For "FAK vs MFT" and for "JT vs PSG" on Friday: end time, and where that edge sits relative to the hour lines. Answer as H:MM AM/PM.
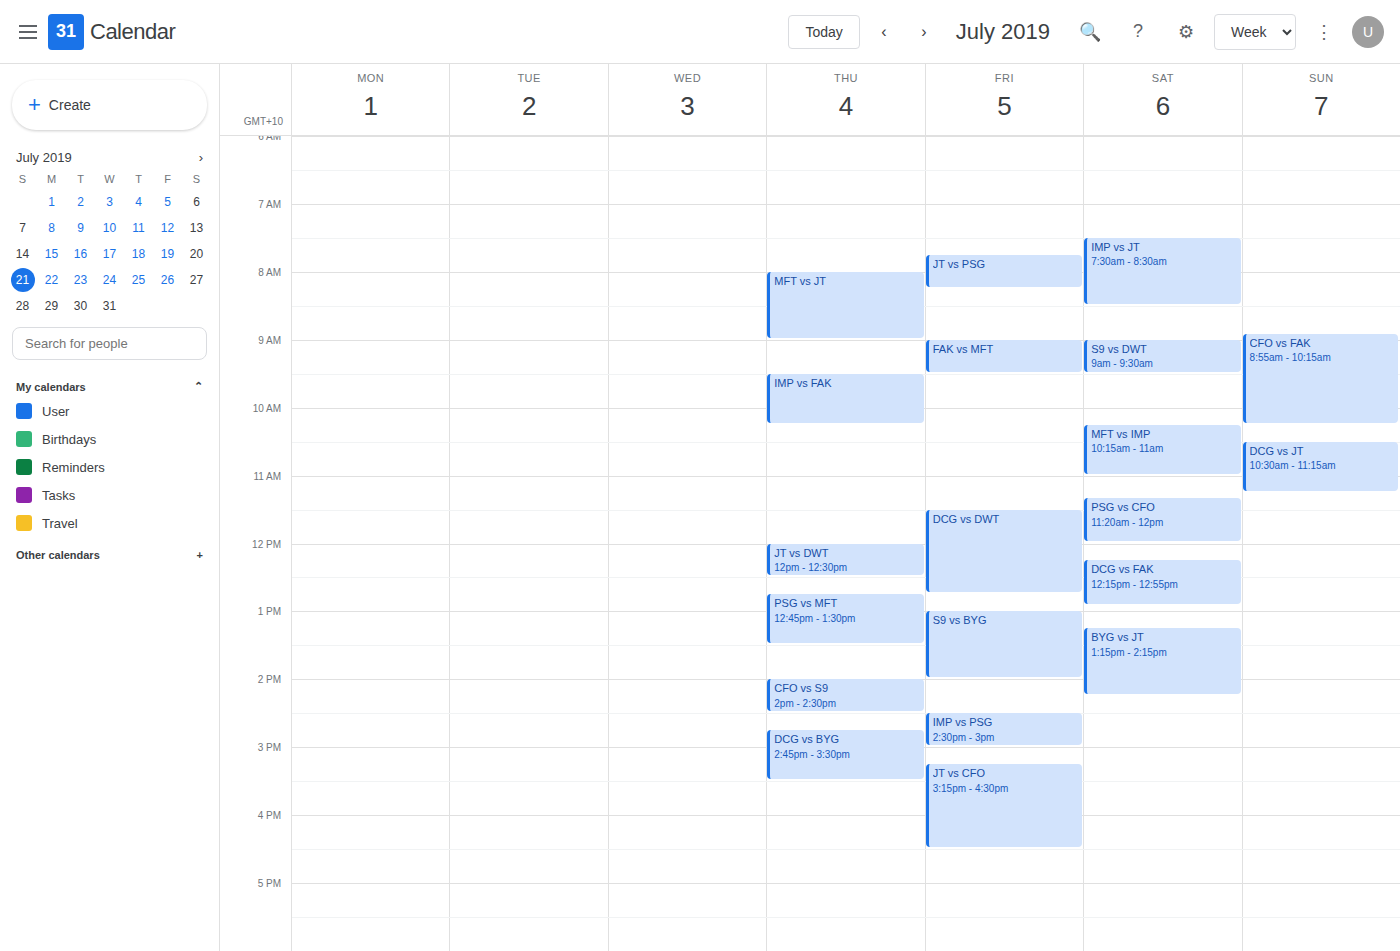
"FAK vs MFT": 9:30 AM, halfway between the 9 AM and 10 AM lines. "JT vs PSG": 8:15 AM, neither: a quarter of the way from the 8 AM line to the 9 AM line.